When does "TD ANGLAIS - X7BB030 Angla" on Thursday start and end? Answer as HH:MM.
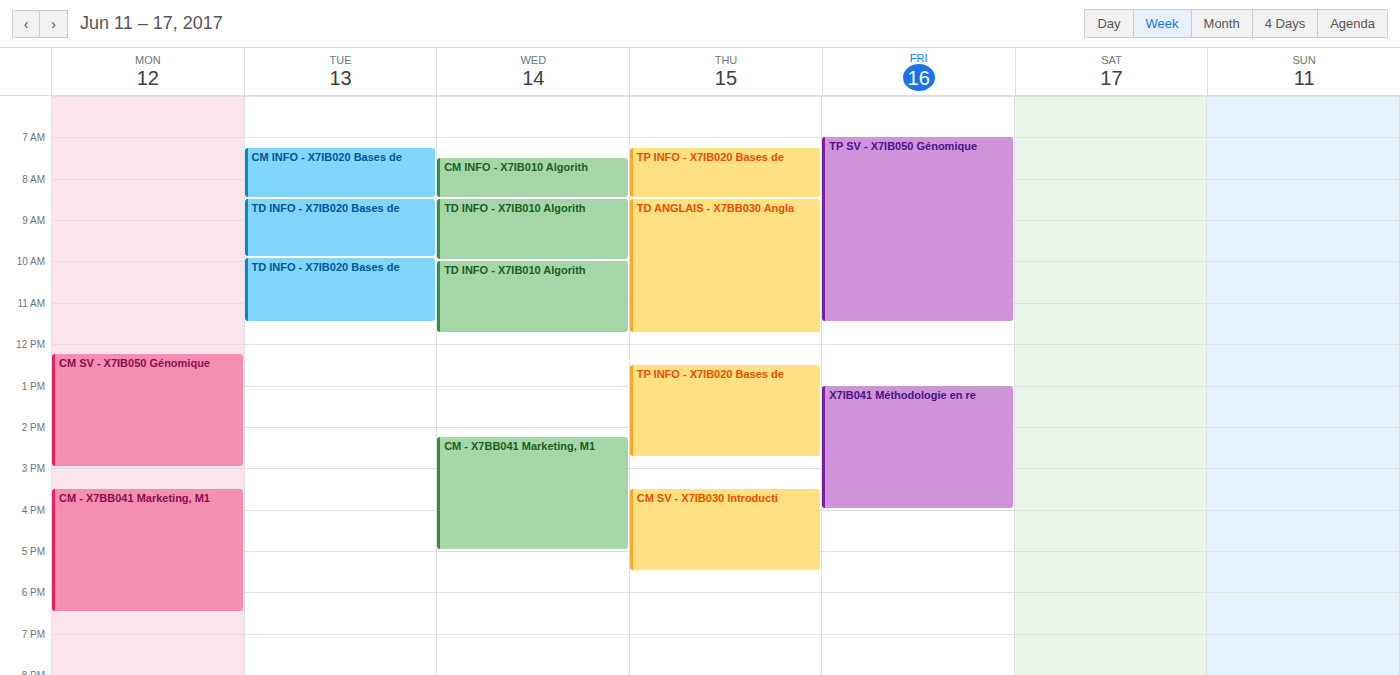
08:30 to 11:45